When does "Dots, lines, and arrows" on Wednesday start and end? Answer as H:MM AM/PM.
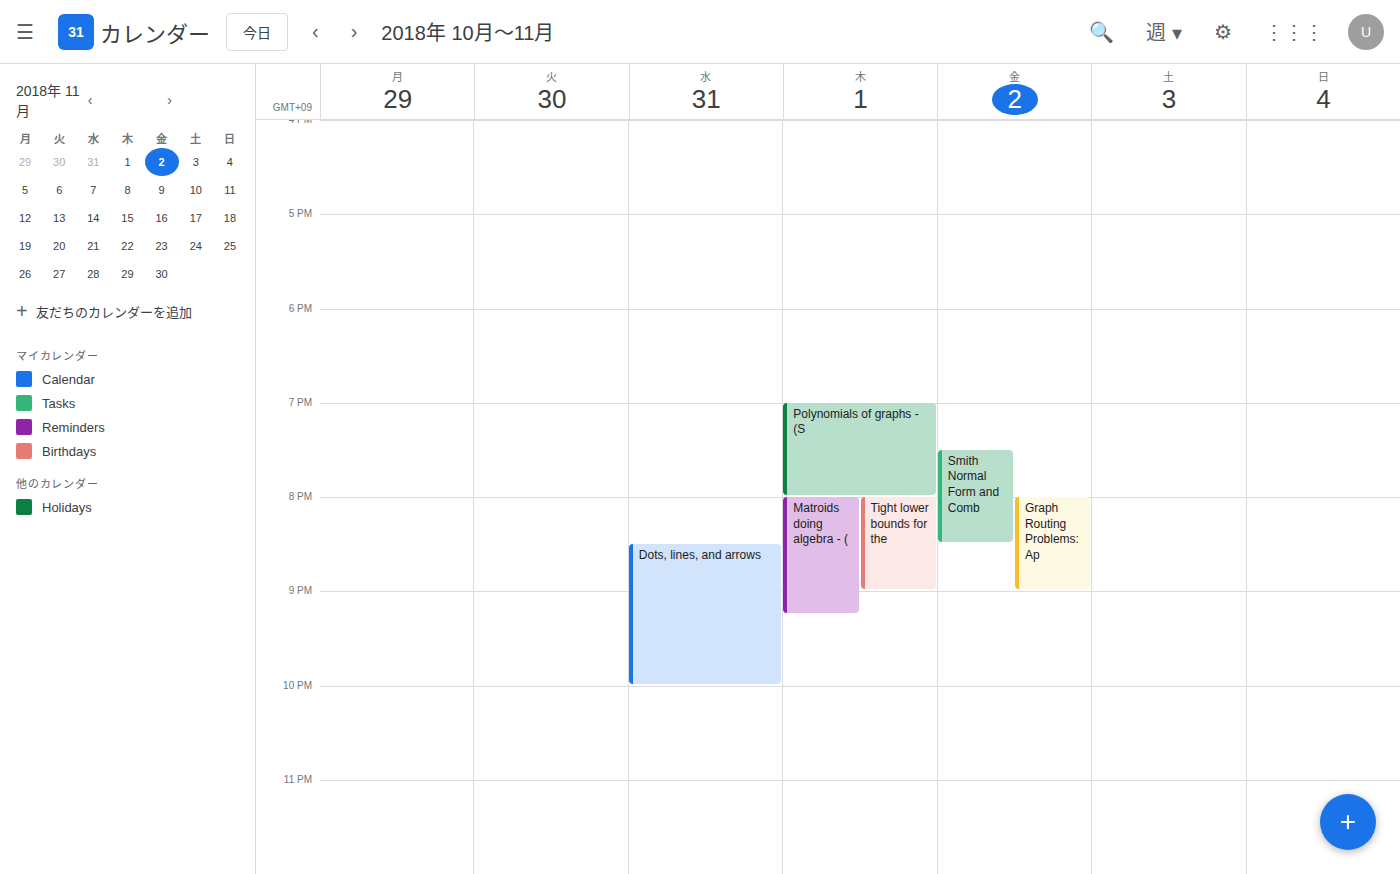
8:30 PM to 10:00 PM